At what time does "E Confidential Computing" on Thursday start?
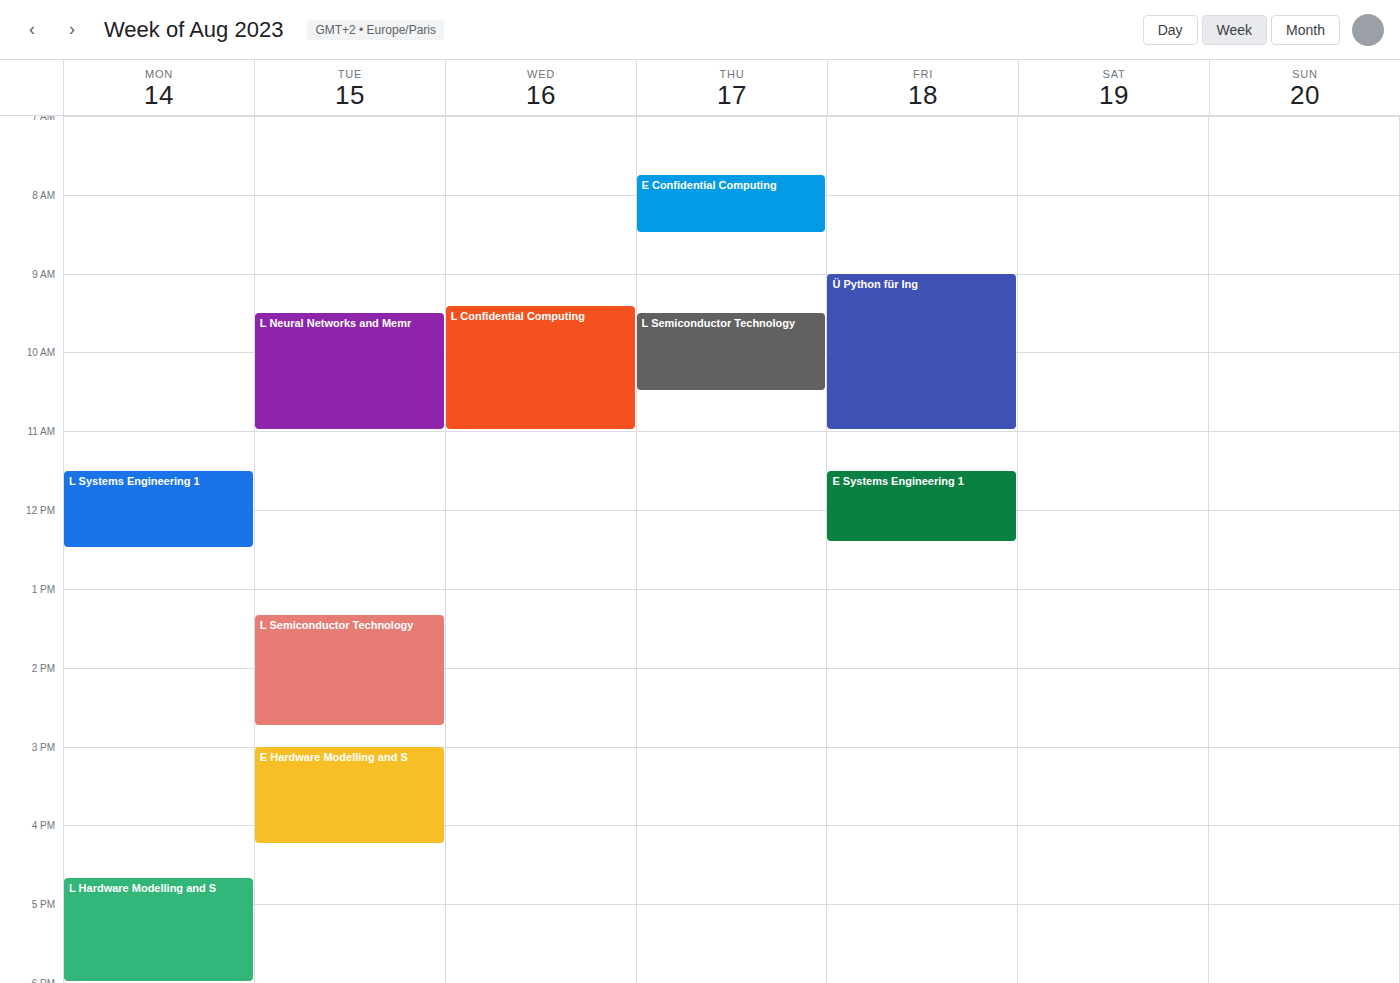
7:45 AM